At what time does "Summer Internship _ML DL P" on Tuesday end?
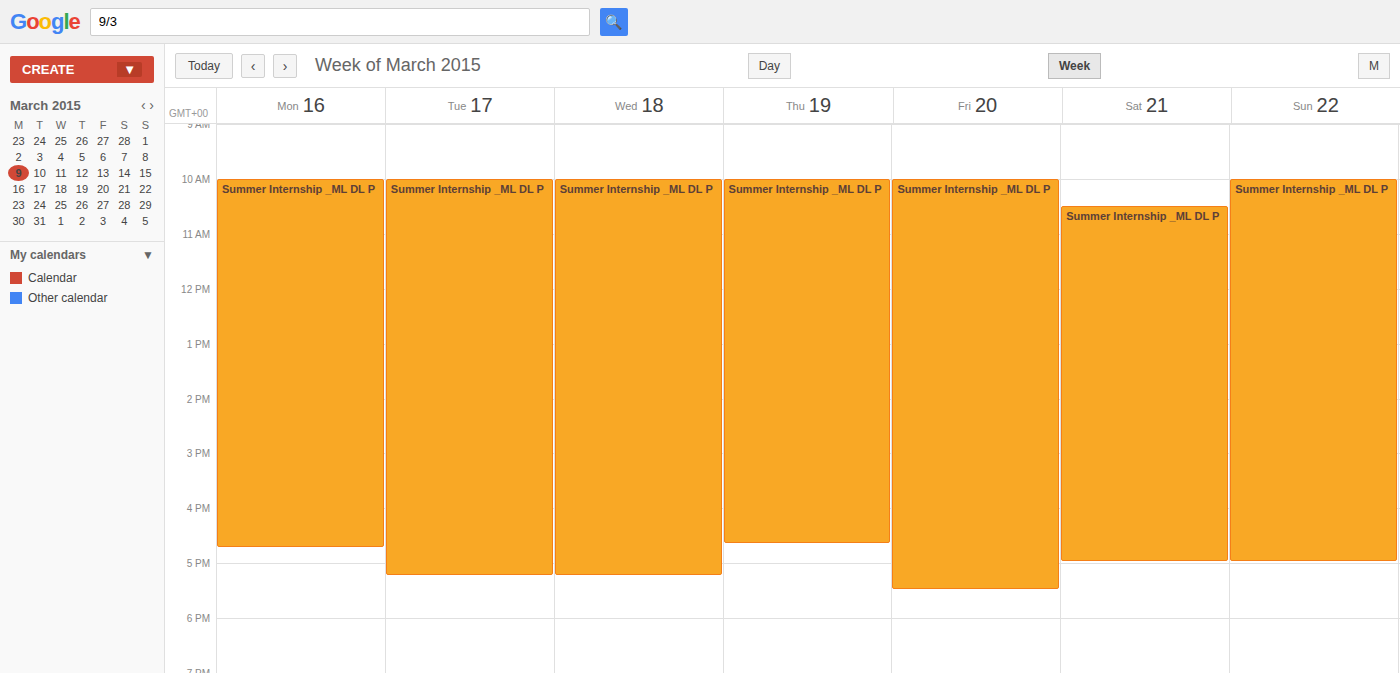
5:15 PM